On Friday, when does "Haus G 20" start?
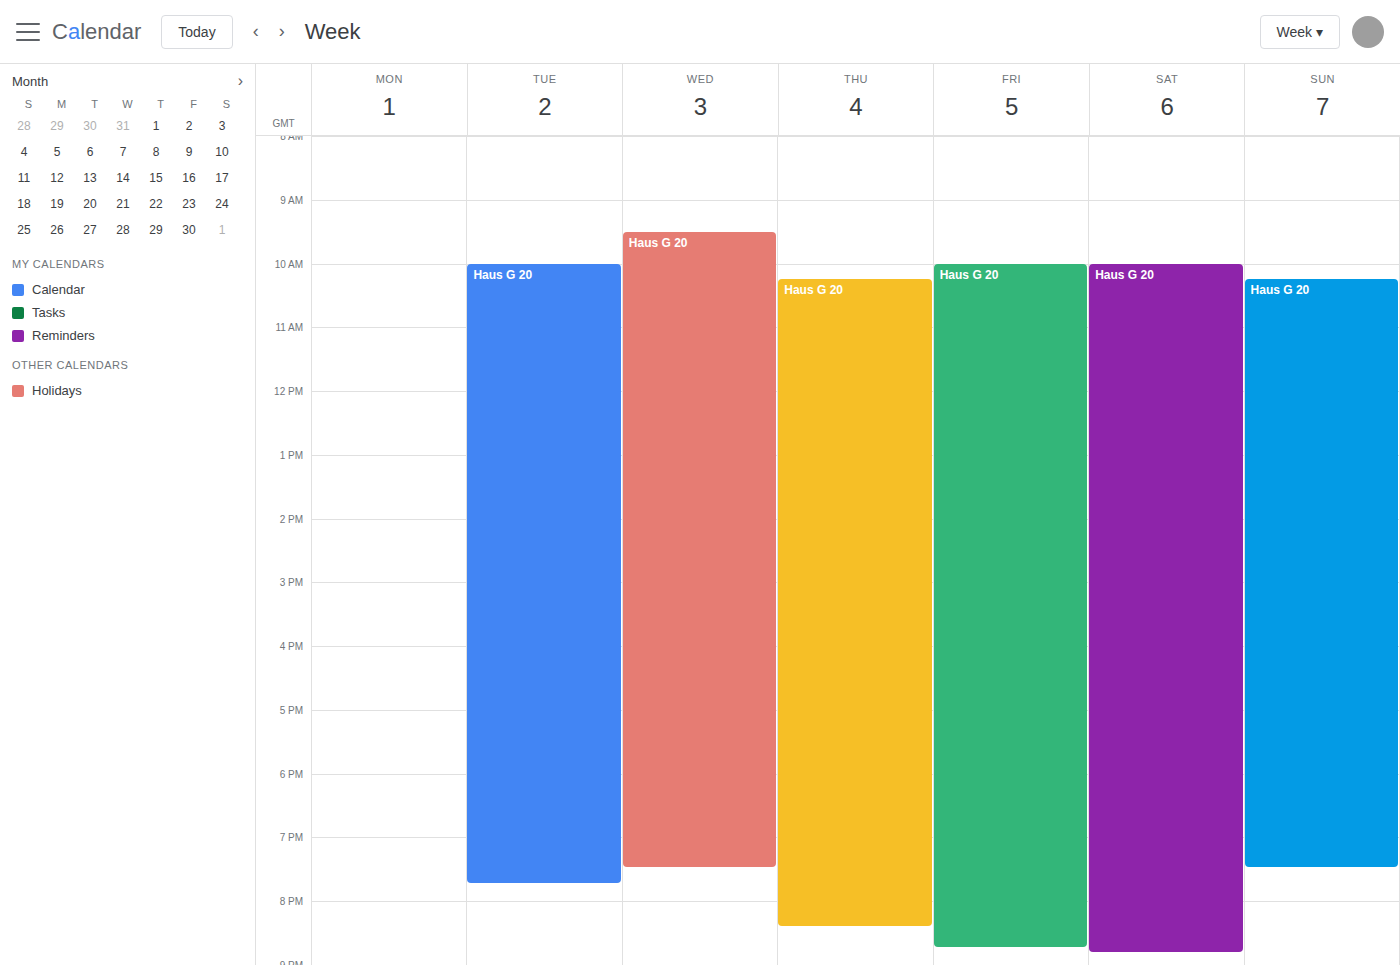
10:00 AM